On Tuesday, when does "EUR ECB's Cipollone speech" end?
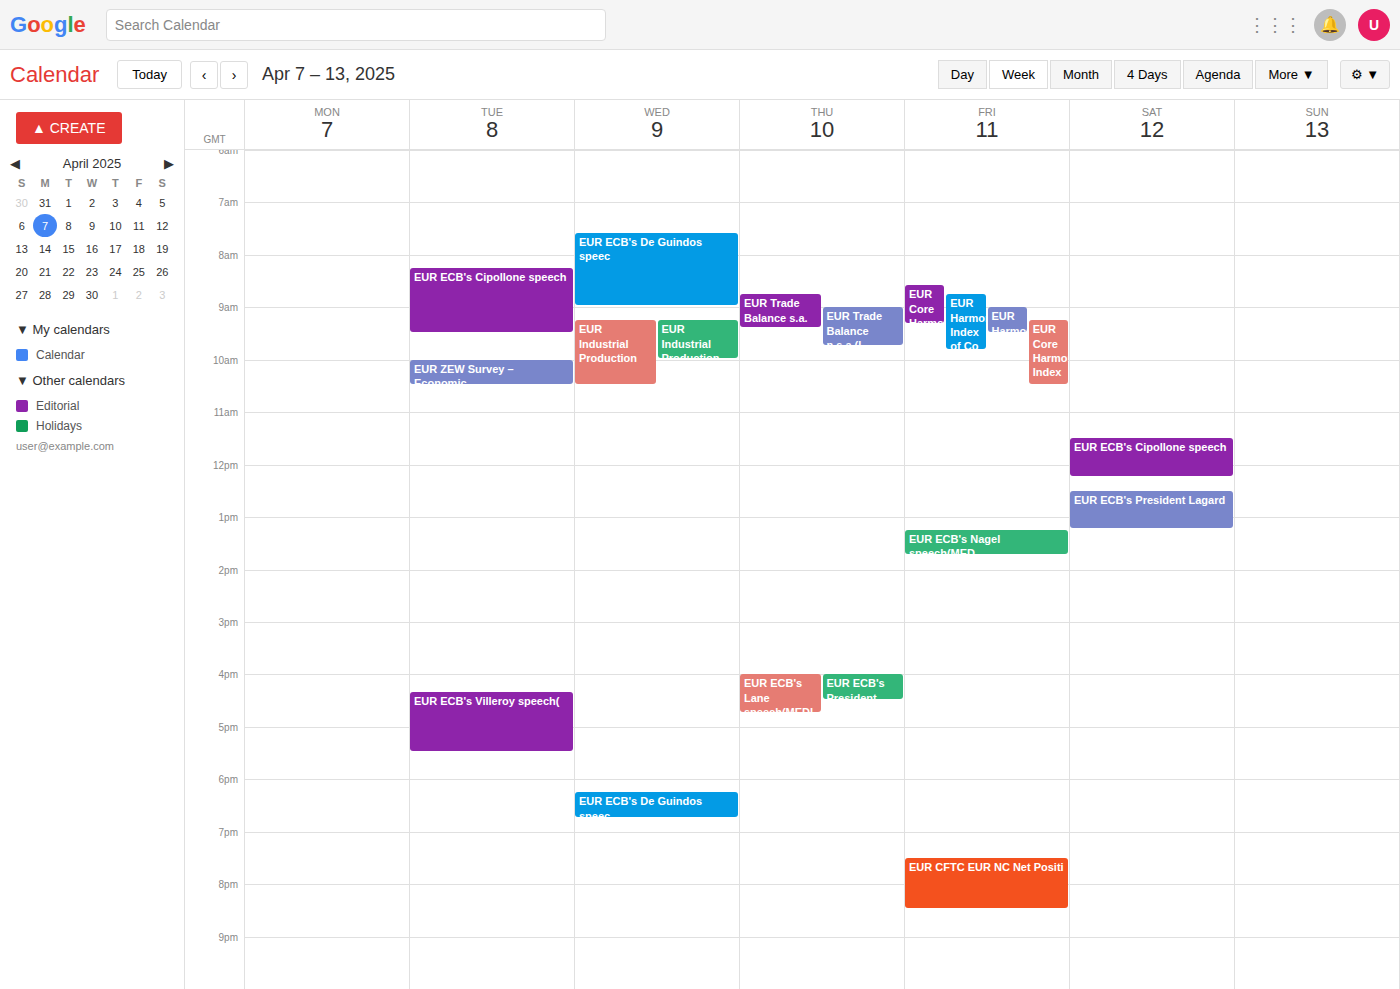
9:30 AM